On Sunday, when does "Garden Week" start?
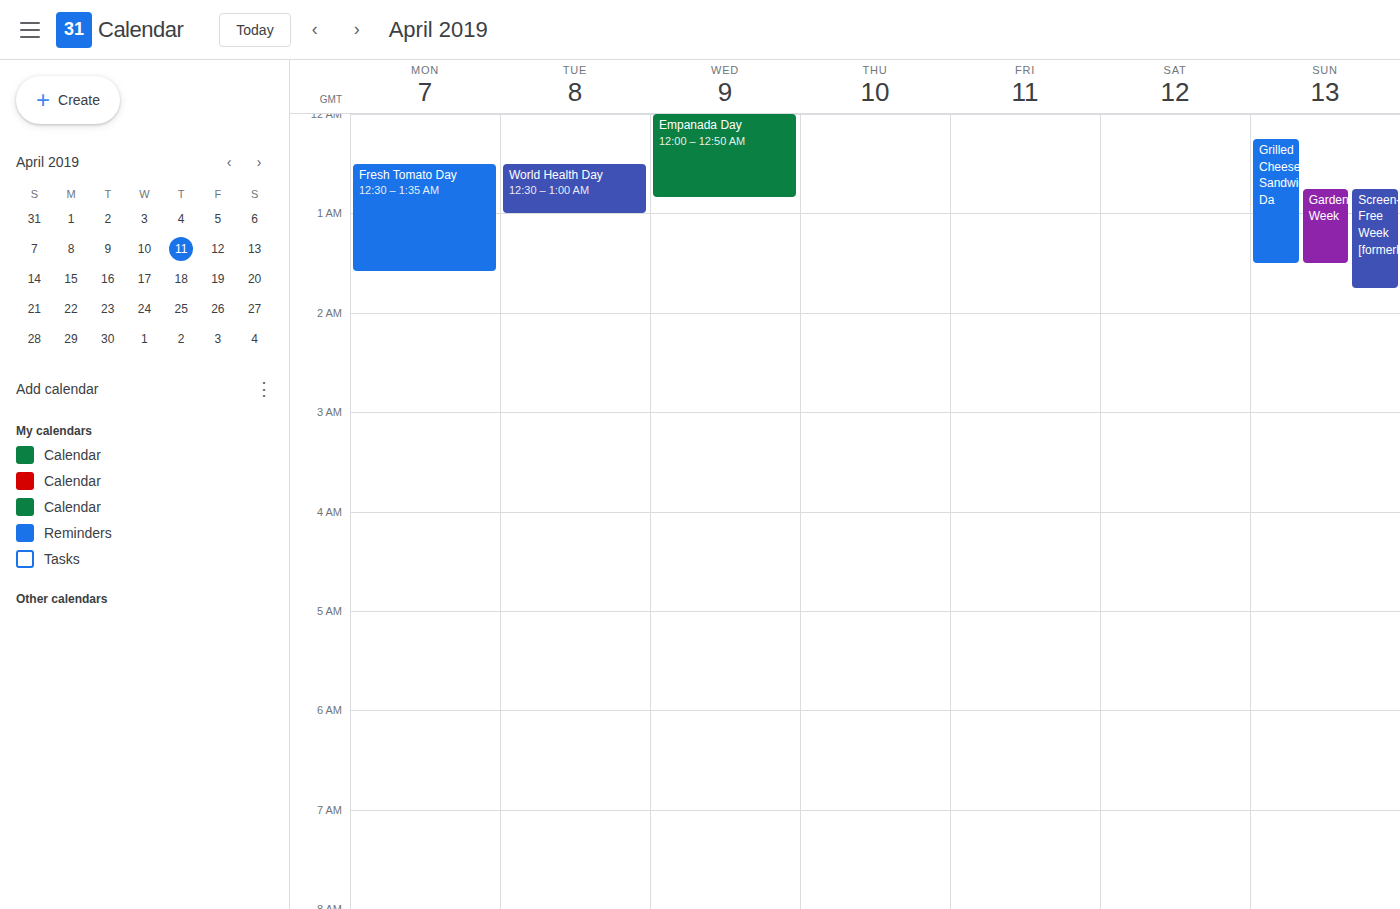
12:45 AM